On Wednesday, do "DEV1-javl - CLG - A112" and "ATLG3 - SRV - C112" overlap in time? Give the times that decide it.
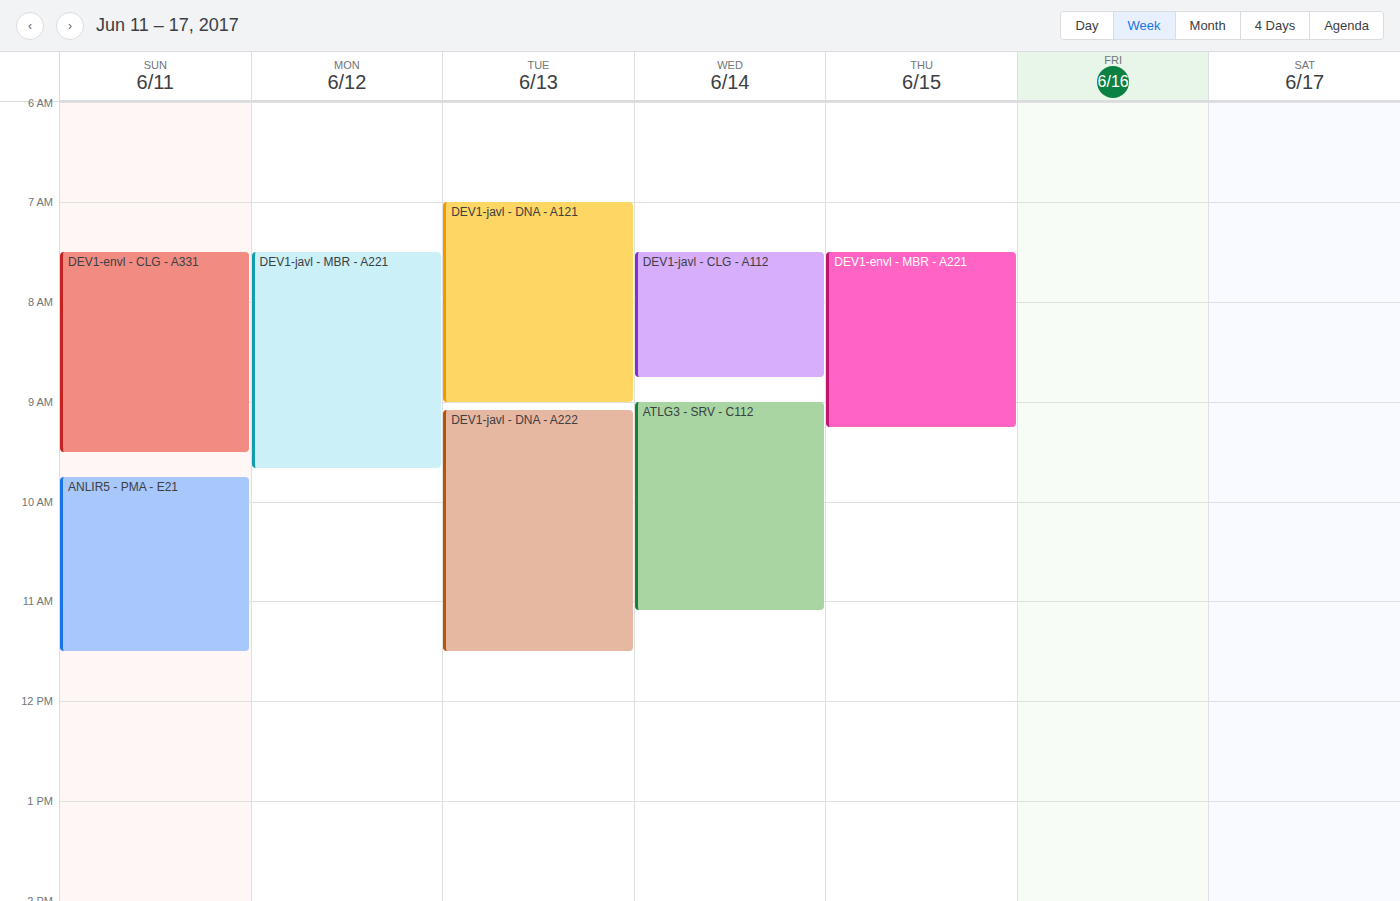
"DEV1-javl - CLG - A112" ends at 8:45 AM and "ATLG3 - SRV - C112" starts at 9:00 AM -- no overlap.